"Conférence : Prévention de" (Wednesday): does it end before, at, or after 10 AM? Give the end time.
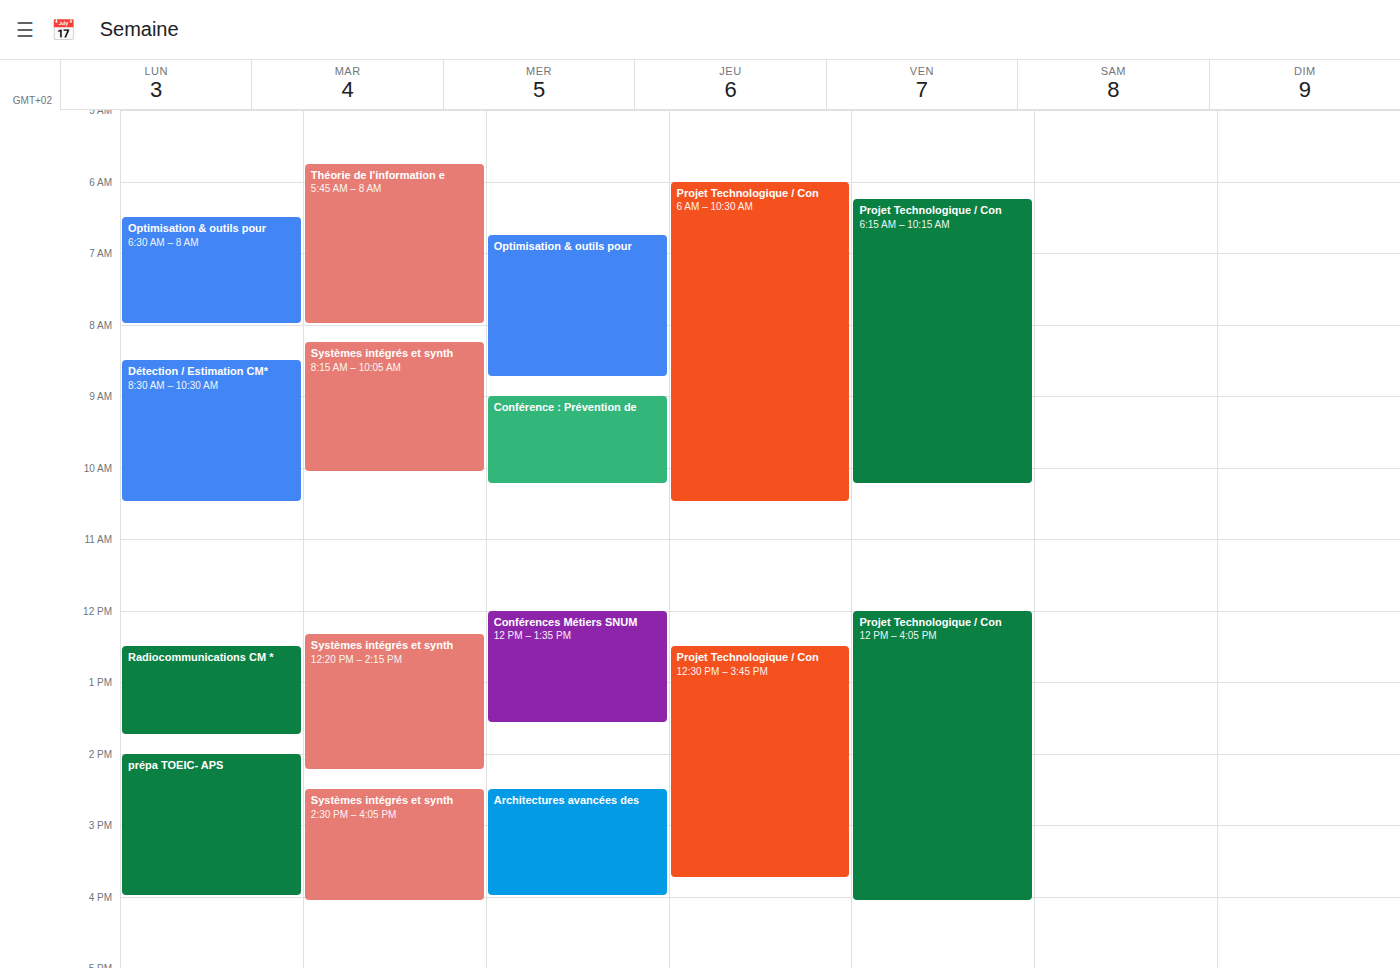
10:15 AM -- after 10 AM, 15 minutes below the 10 AM line.